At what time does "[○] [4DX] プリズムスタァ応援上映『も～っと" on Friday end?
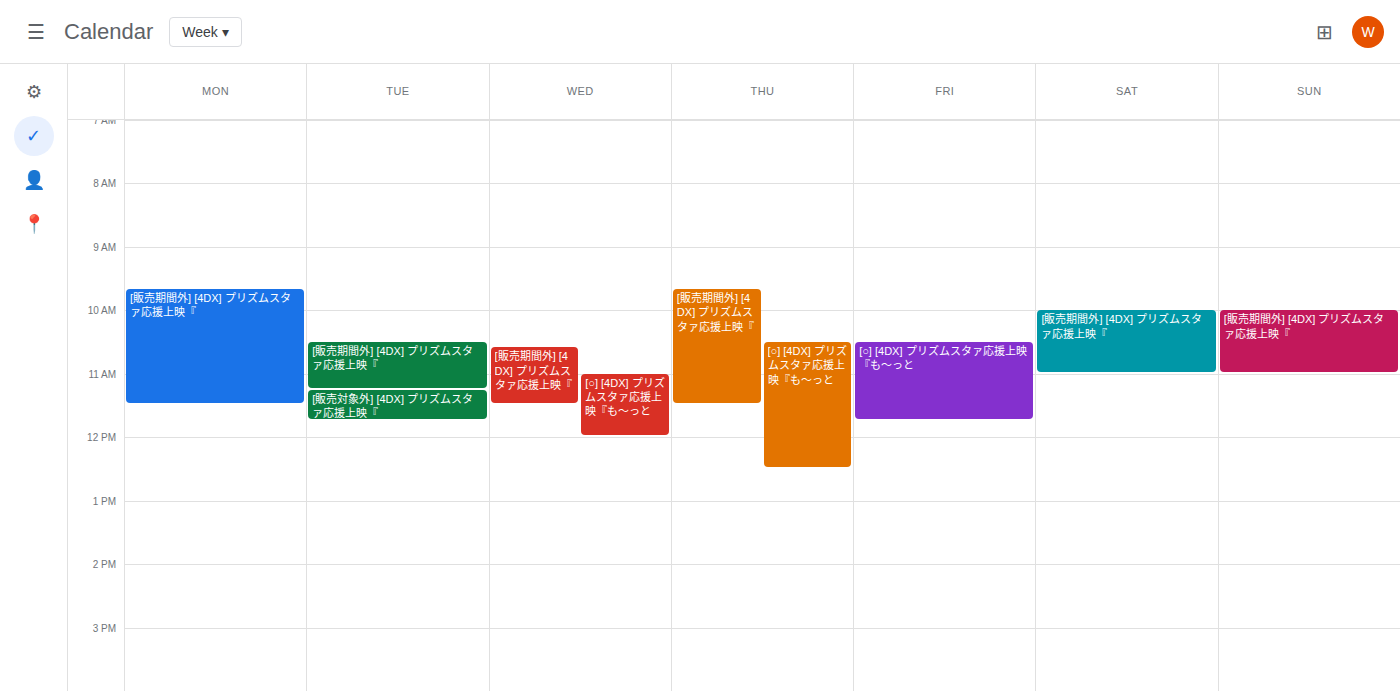
11:45 AM